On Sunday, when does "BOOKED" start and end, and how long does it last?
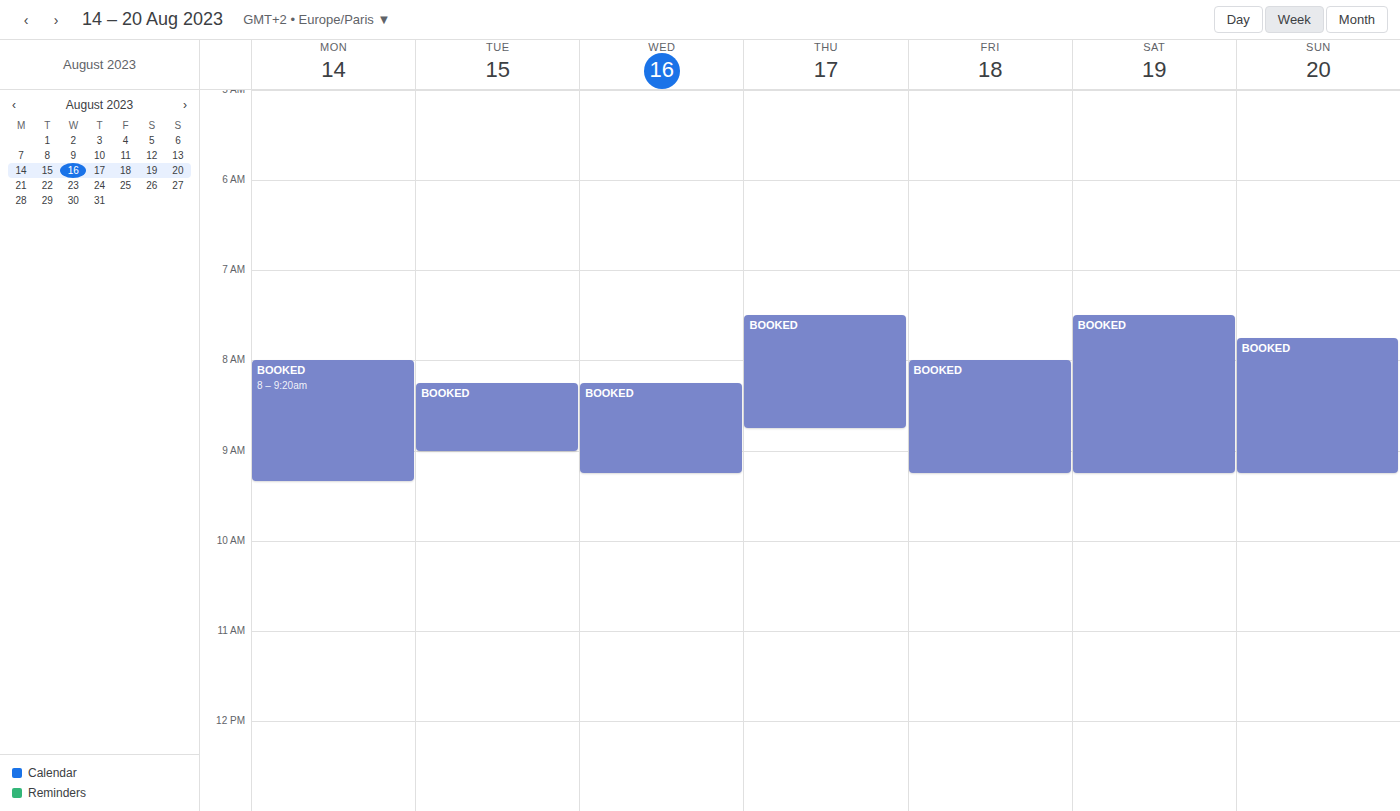
7:45 AM to 9:15 AM, 1 hour 30 minutes